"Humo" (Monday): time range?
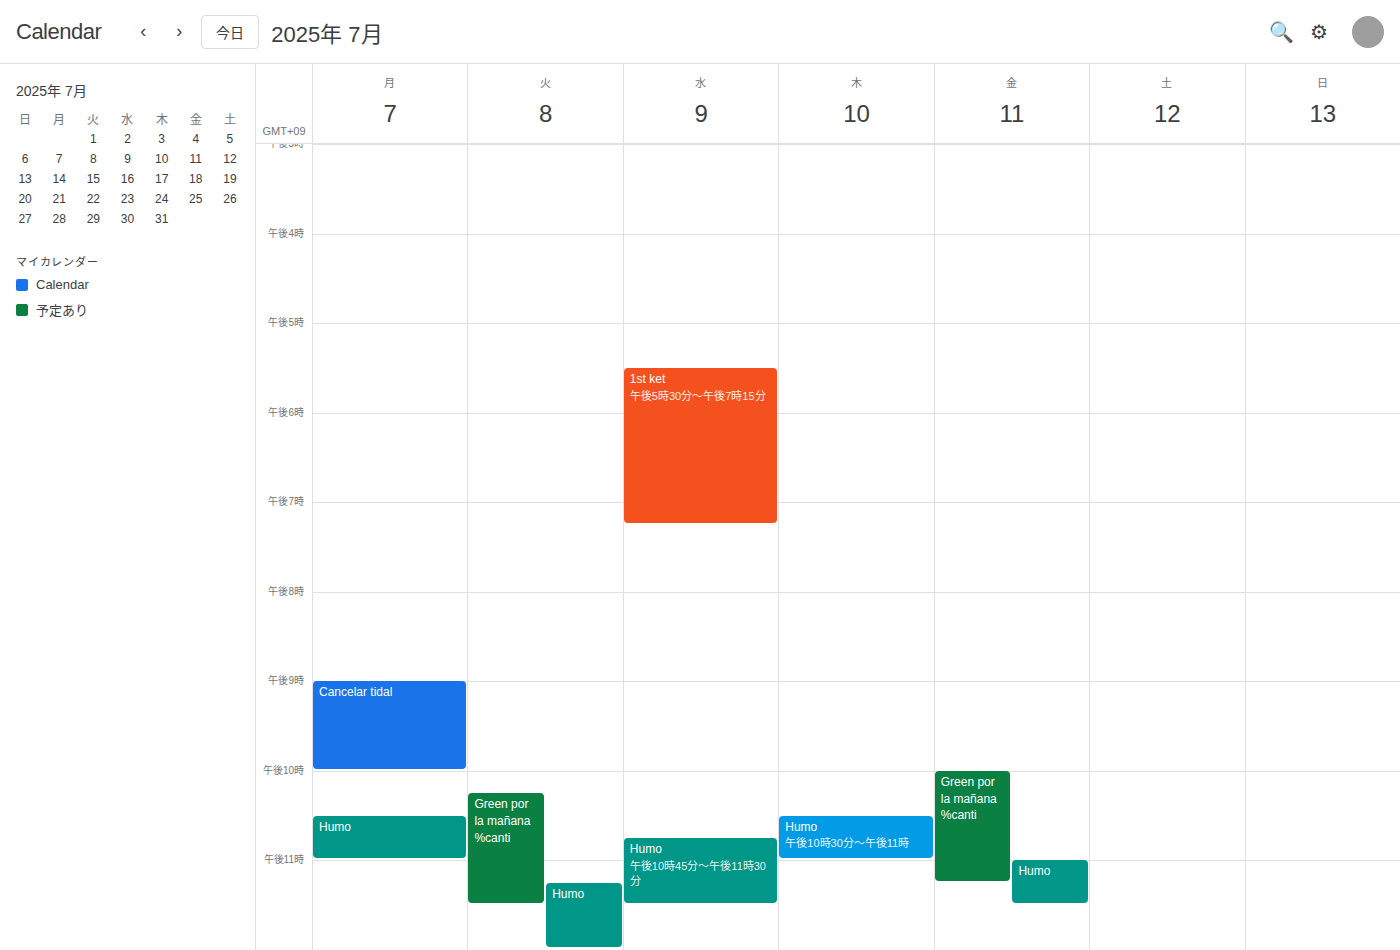
10:30 PM to 11:00 PM